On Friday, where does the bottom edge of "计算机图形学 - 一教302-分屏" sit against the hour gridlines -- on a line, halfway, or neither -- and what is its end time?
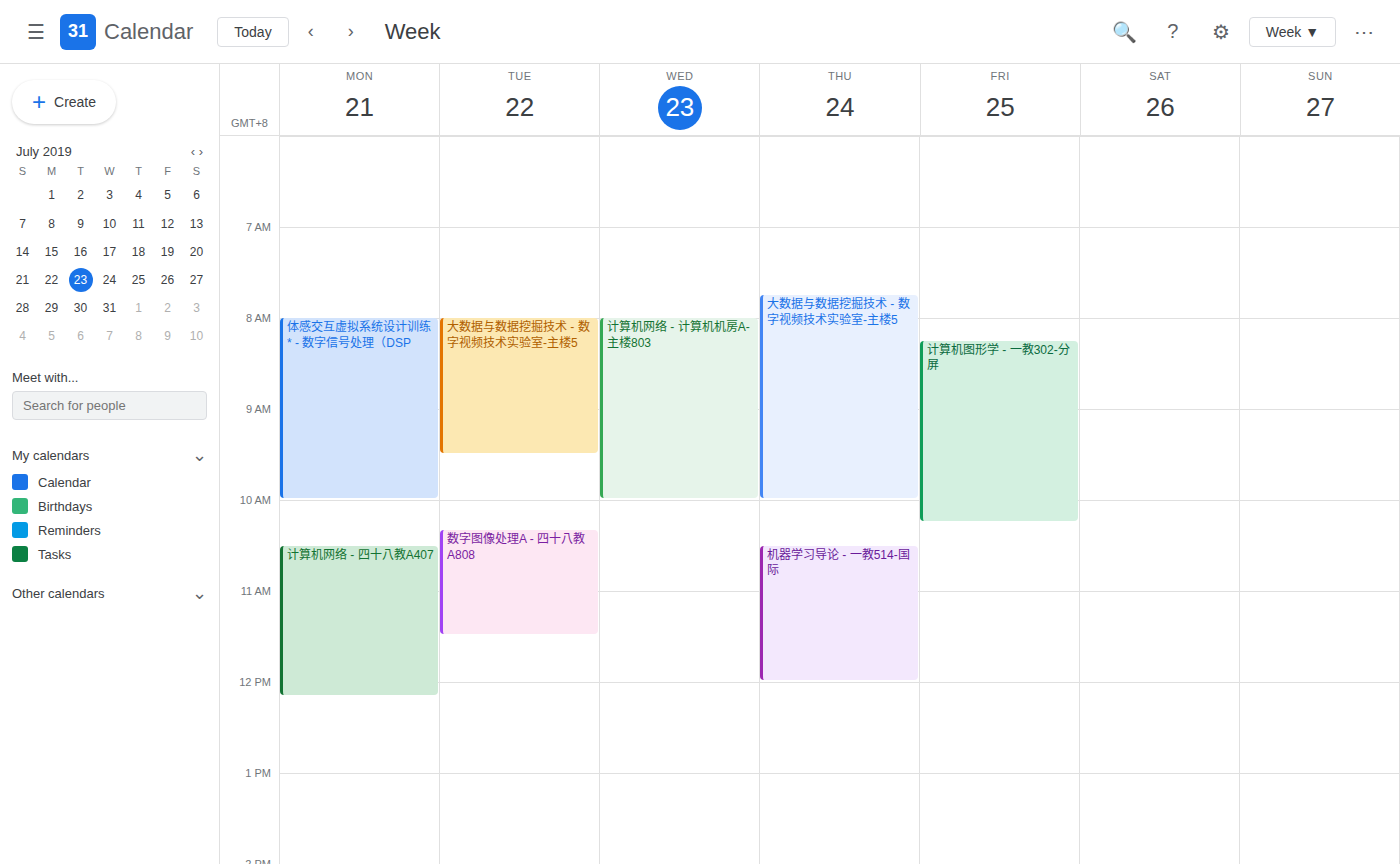
10:15 AM -- neither: a quarter of the way from the 10 AM line to the 11 AM line.